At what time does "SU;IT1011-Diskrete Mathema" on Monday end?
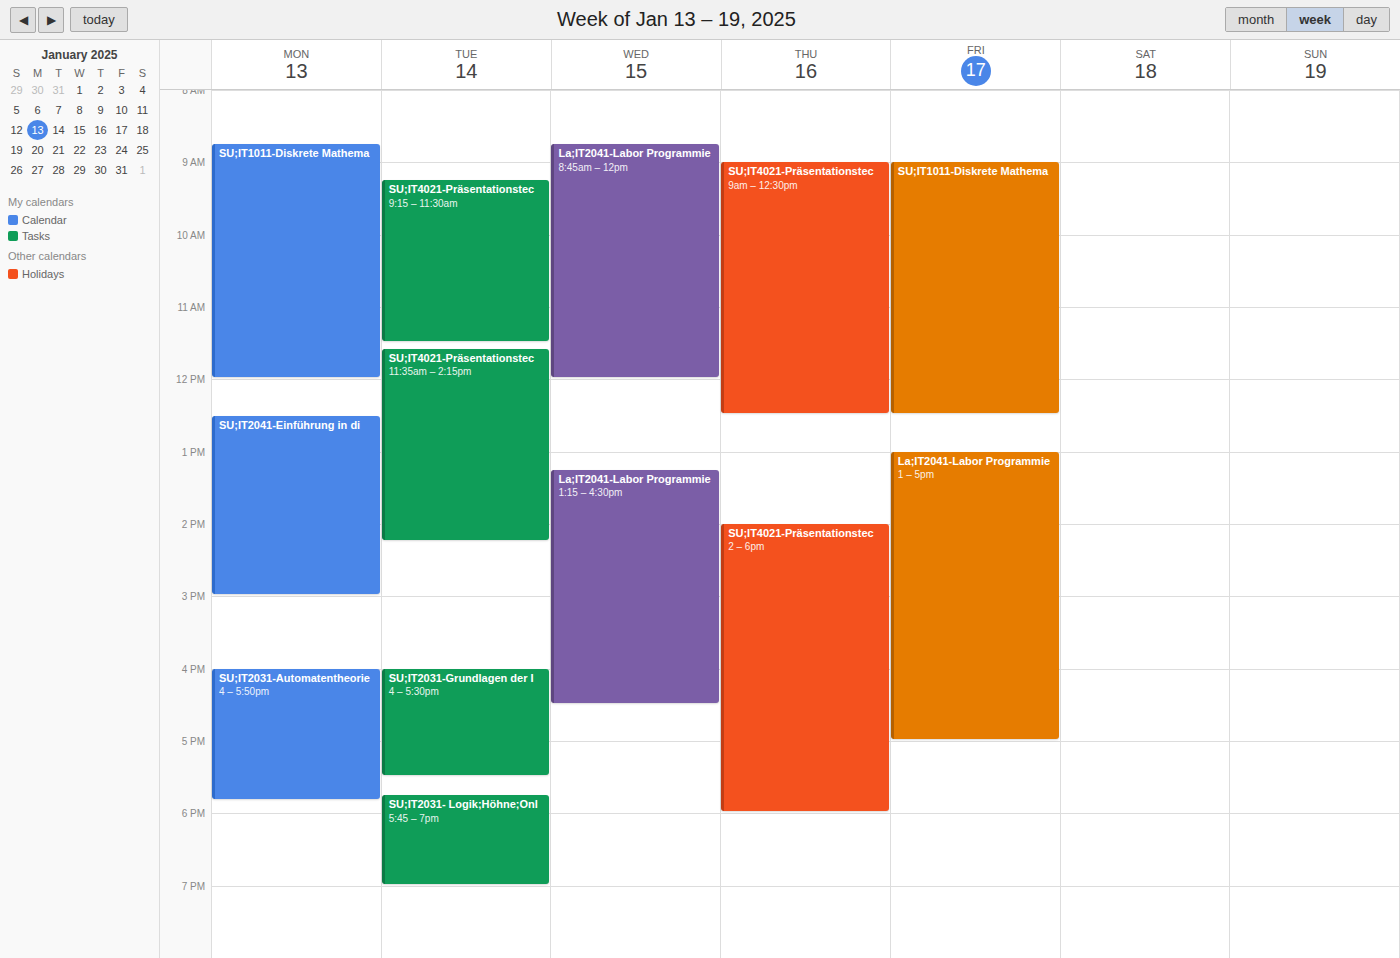
12:00 PM